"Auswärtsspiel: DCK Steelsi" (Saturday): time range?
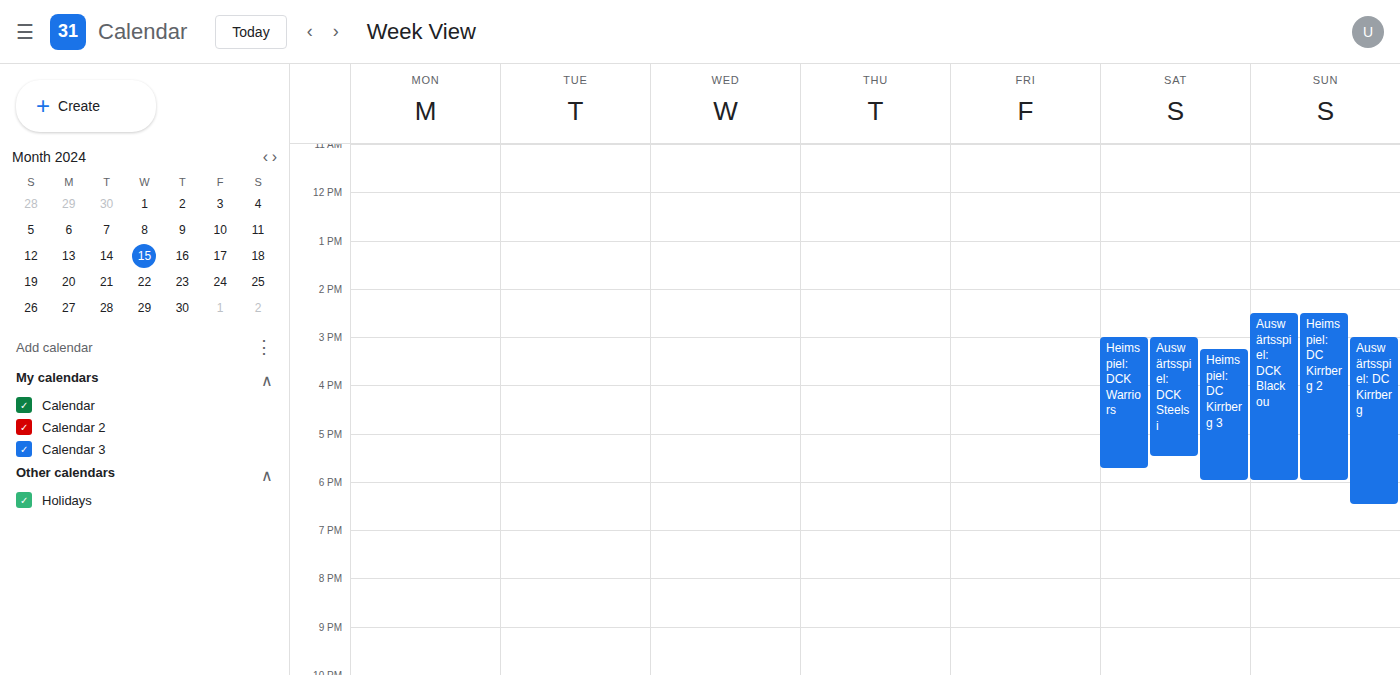
3:00 PM to 5:30 PM